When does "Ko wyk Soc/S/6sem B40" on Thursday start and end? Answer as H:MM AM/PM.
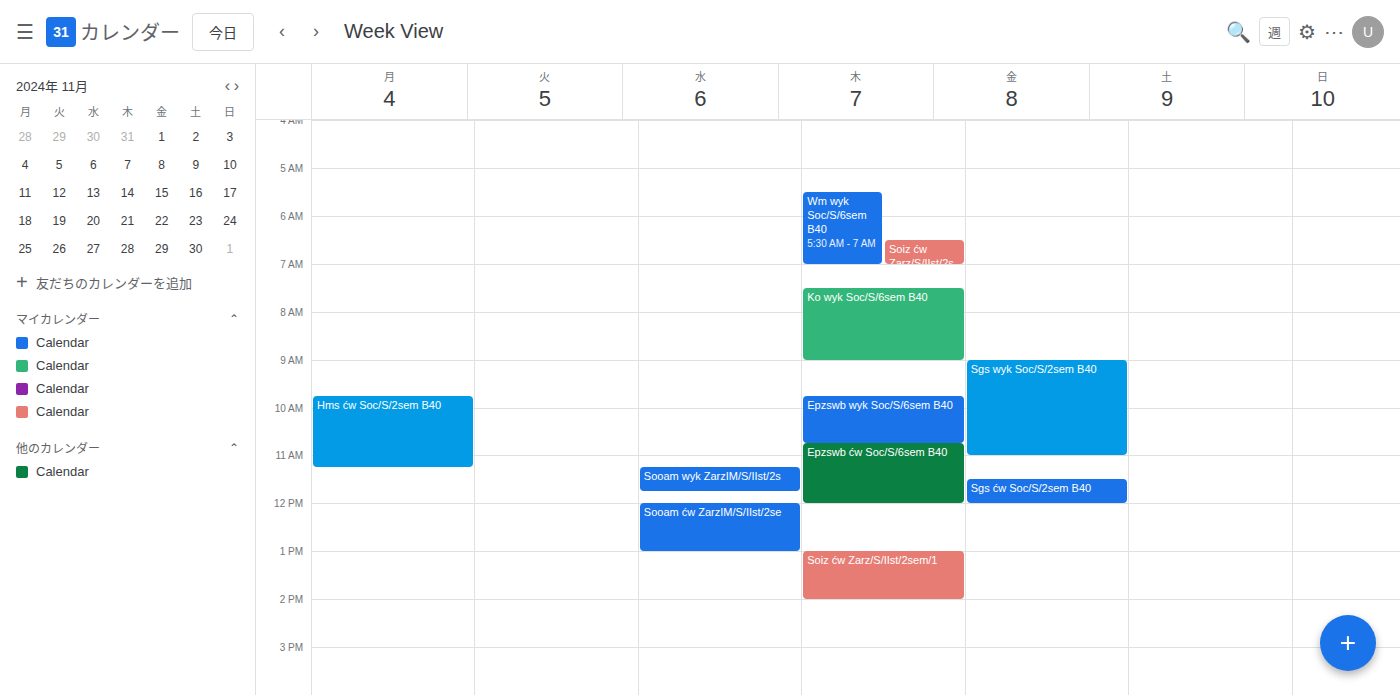
7:30 AM to 9:00 AM